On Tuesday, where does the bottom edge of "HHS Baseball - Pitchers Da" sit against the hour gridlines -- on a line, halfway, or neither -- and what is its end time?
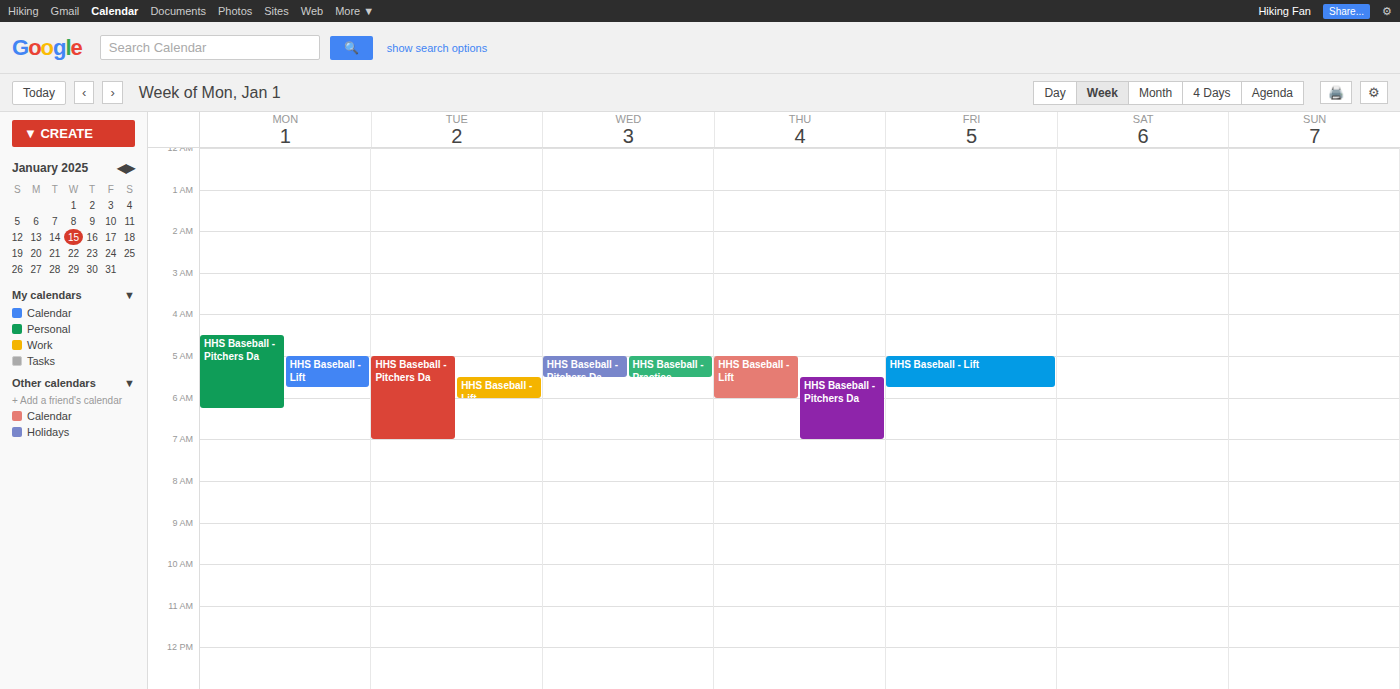
7:00 AM -- exactly on the 7 AM line.